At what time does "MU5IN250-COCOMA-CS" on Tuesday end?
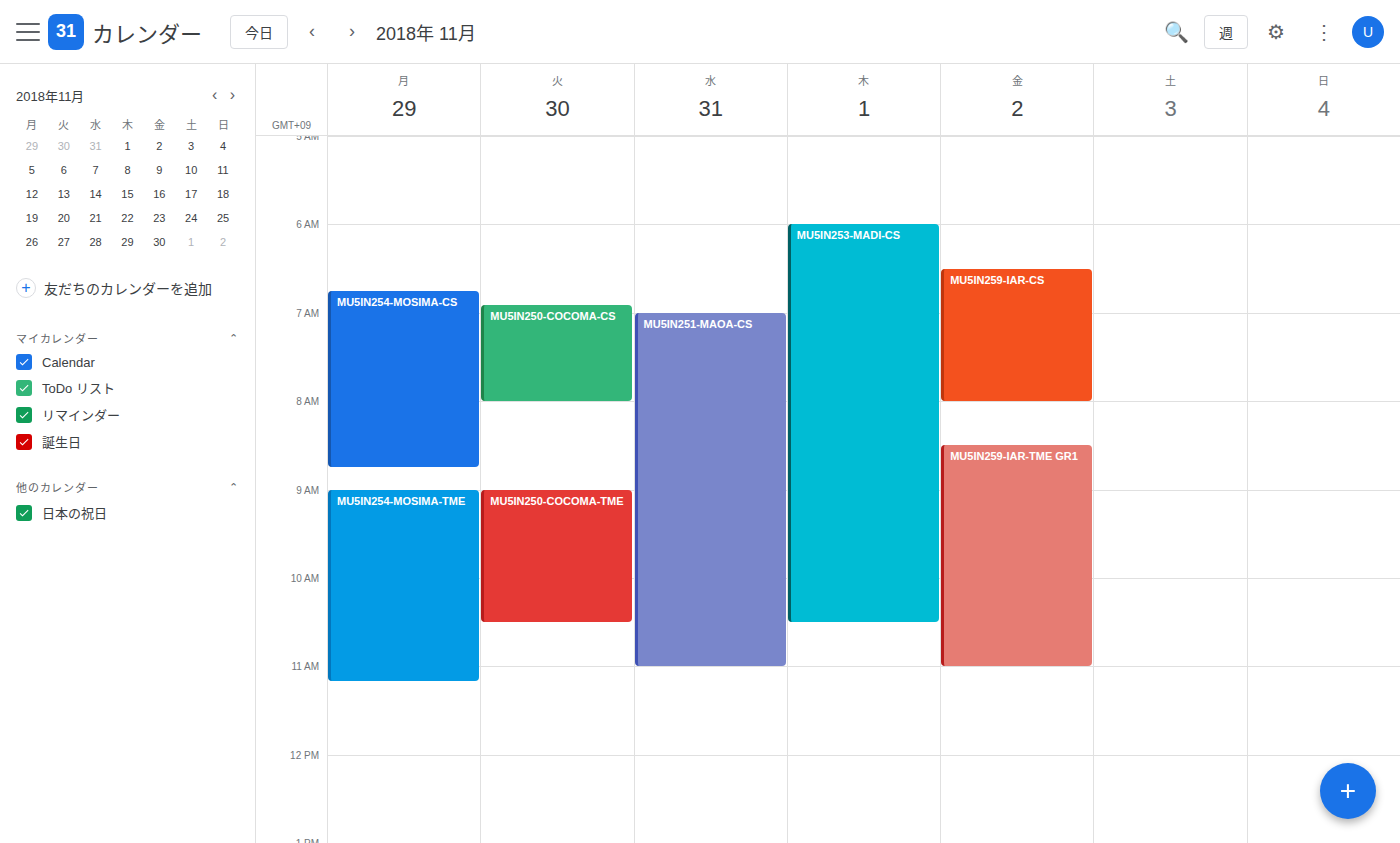
8:00 AM